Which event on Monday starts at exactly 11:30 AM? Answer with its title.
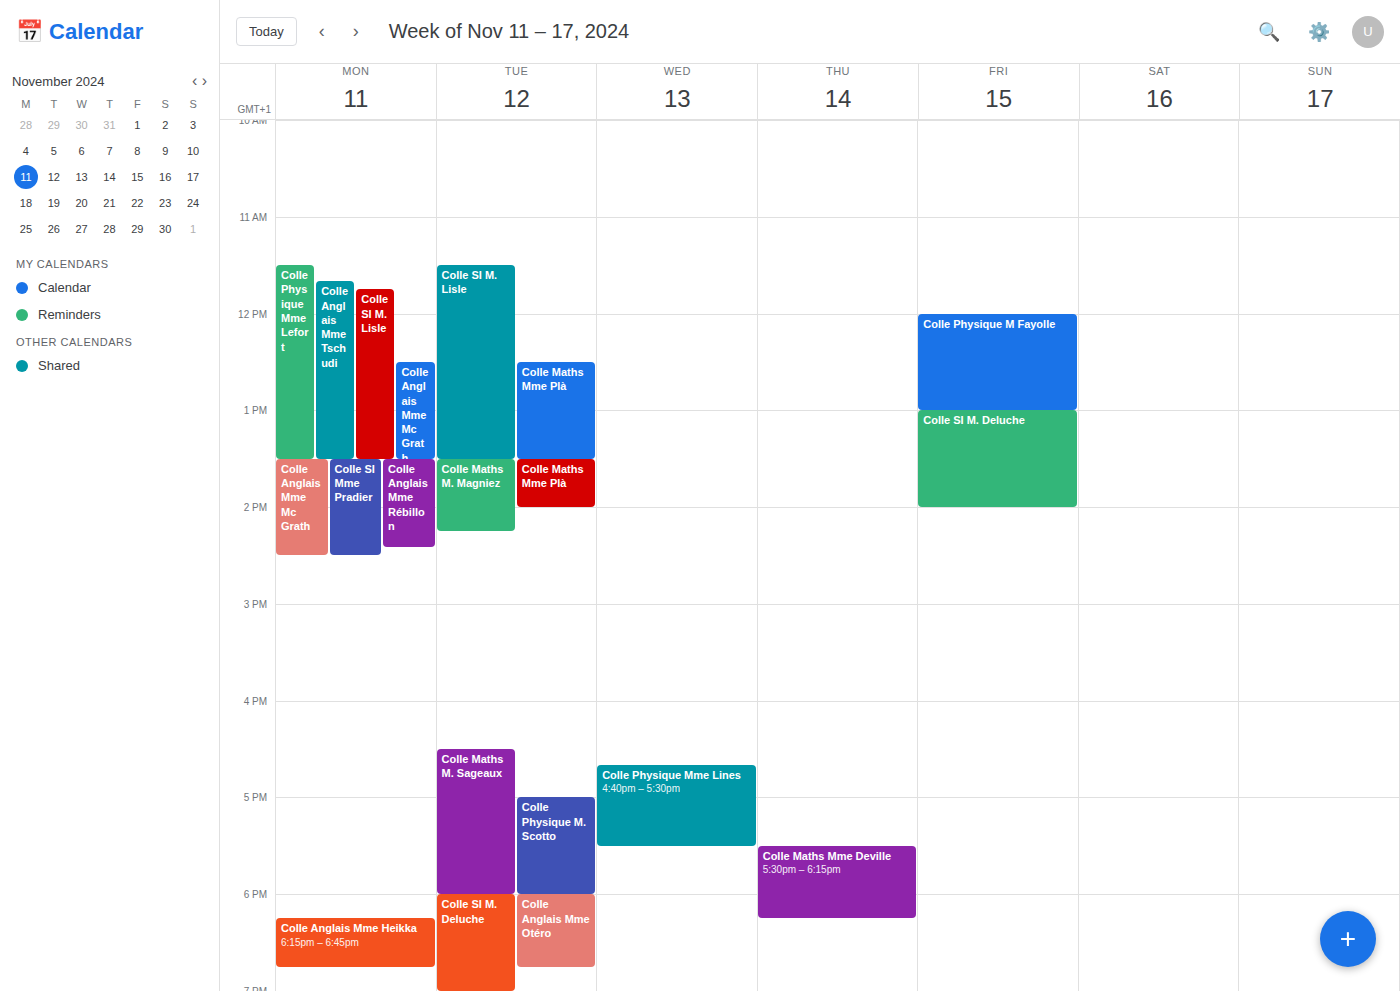
"Colle Physique Mme Lefort"